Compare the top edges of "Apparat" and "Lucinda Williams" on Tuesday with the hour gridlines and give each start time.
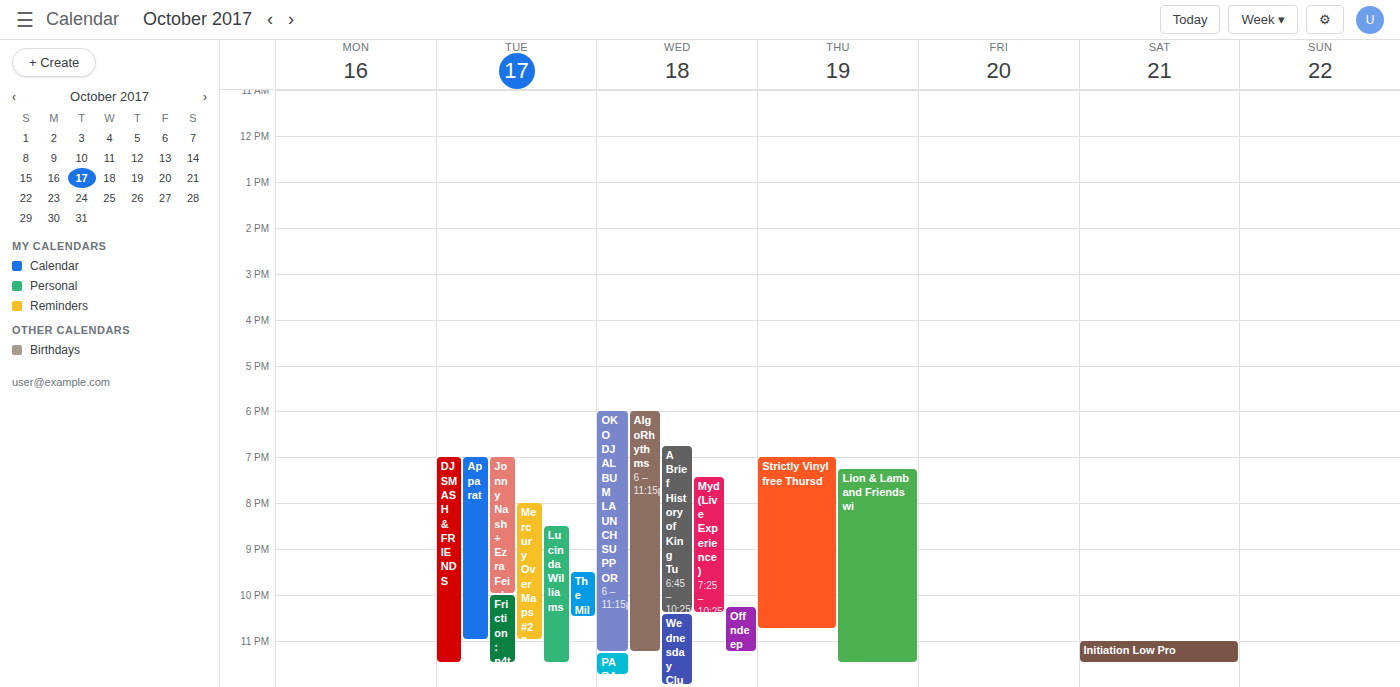
"Apparat": 7:00 PM, exactly on the 7 PM line. "Lucinda Williams": 8:30 PM, halfway between the 8 PM and 9 PM lines.